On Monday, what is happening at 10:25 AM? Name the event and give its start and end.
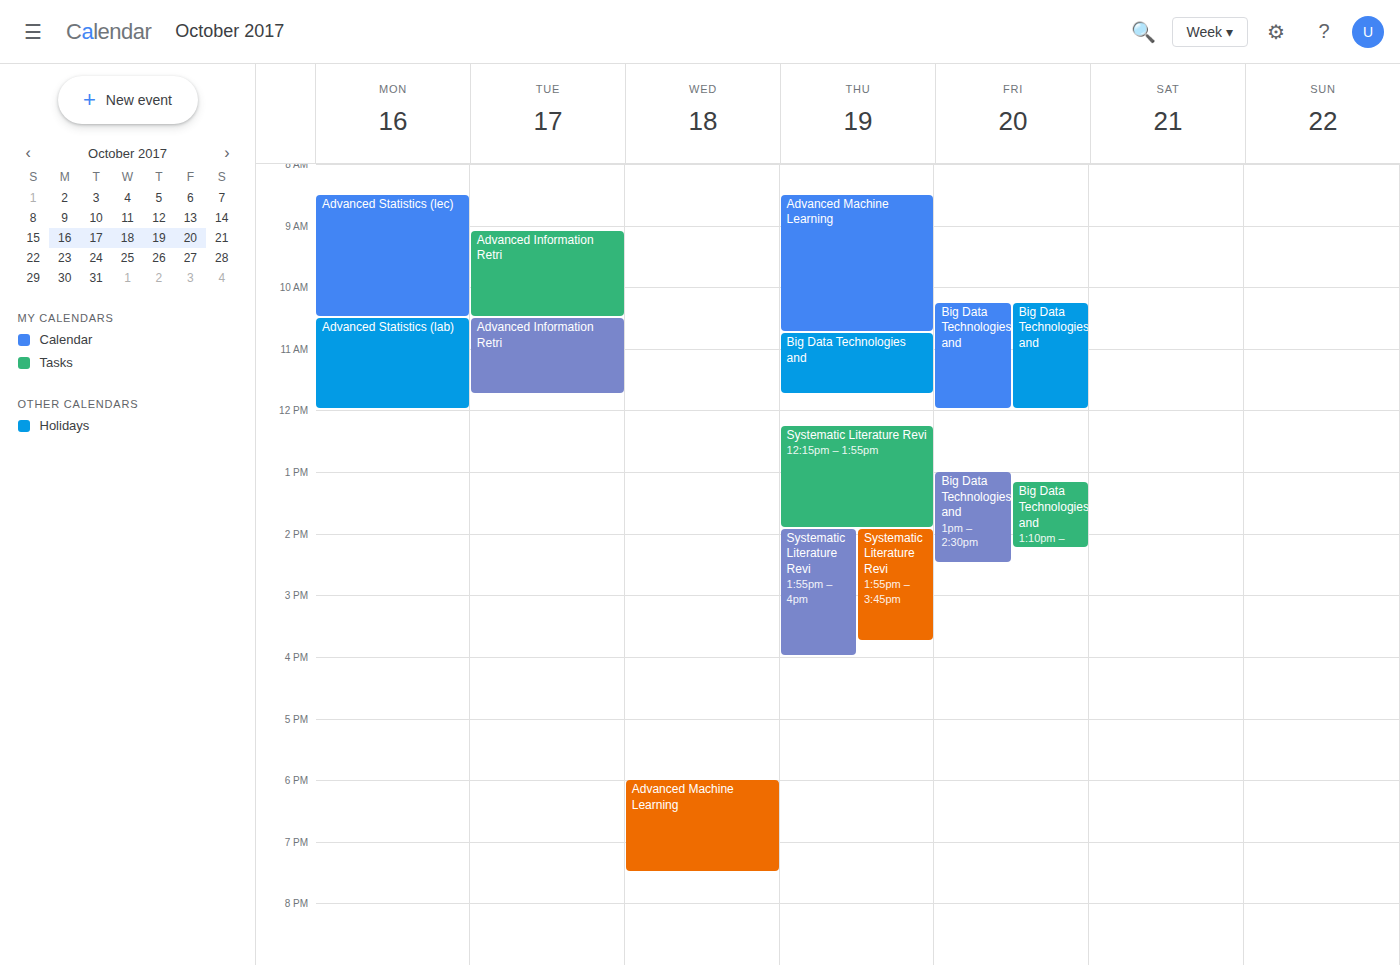
"Advanced Statistics (lec)", 8:30 AM to 10:30 AM